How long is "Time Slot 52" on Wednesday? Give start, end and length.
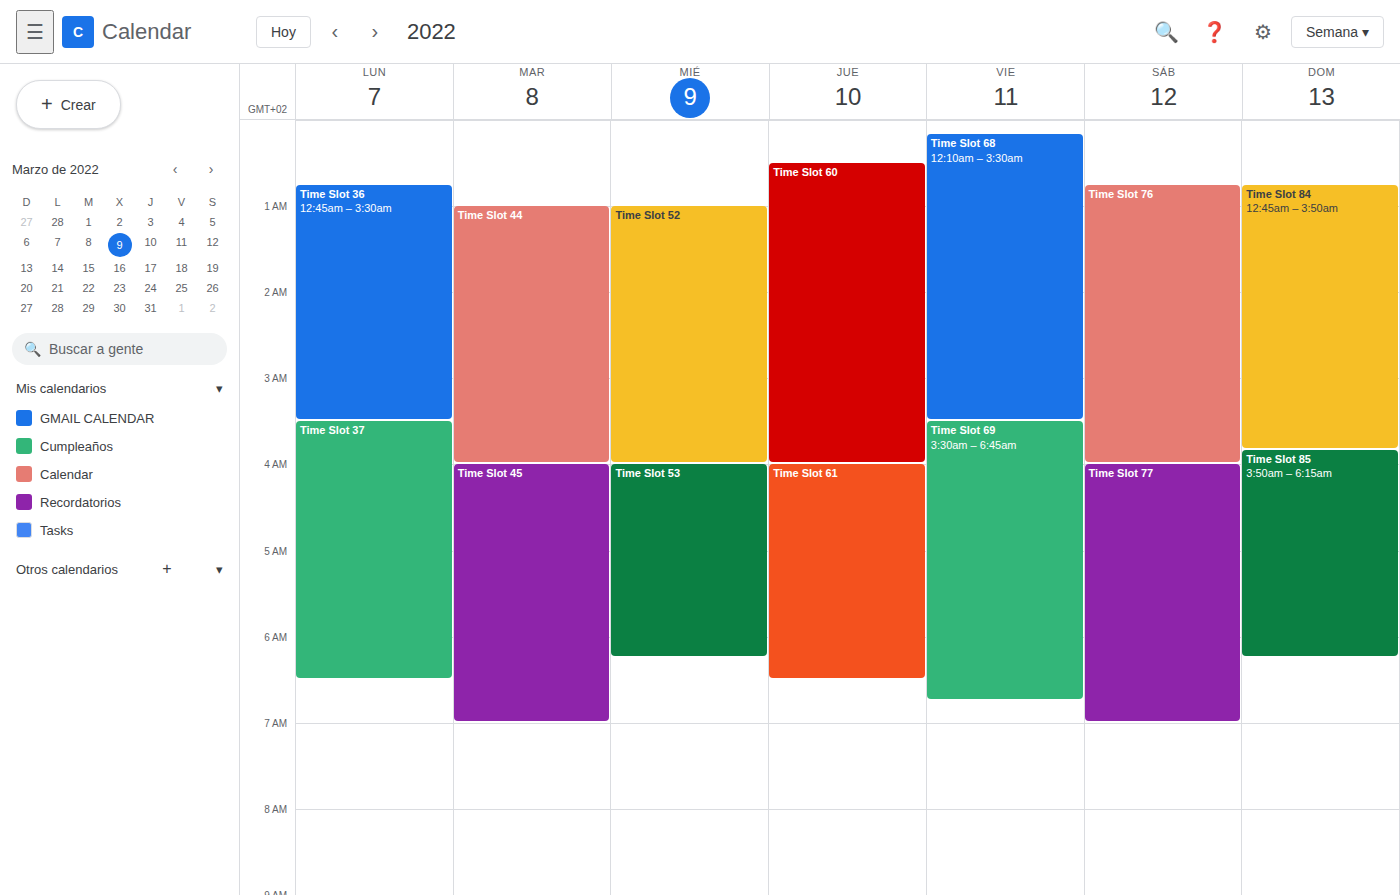
1:00 AM to 4:00 AM, 3 hours